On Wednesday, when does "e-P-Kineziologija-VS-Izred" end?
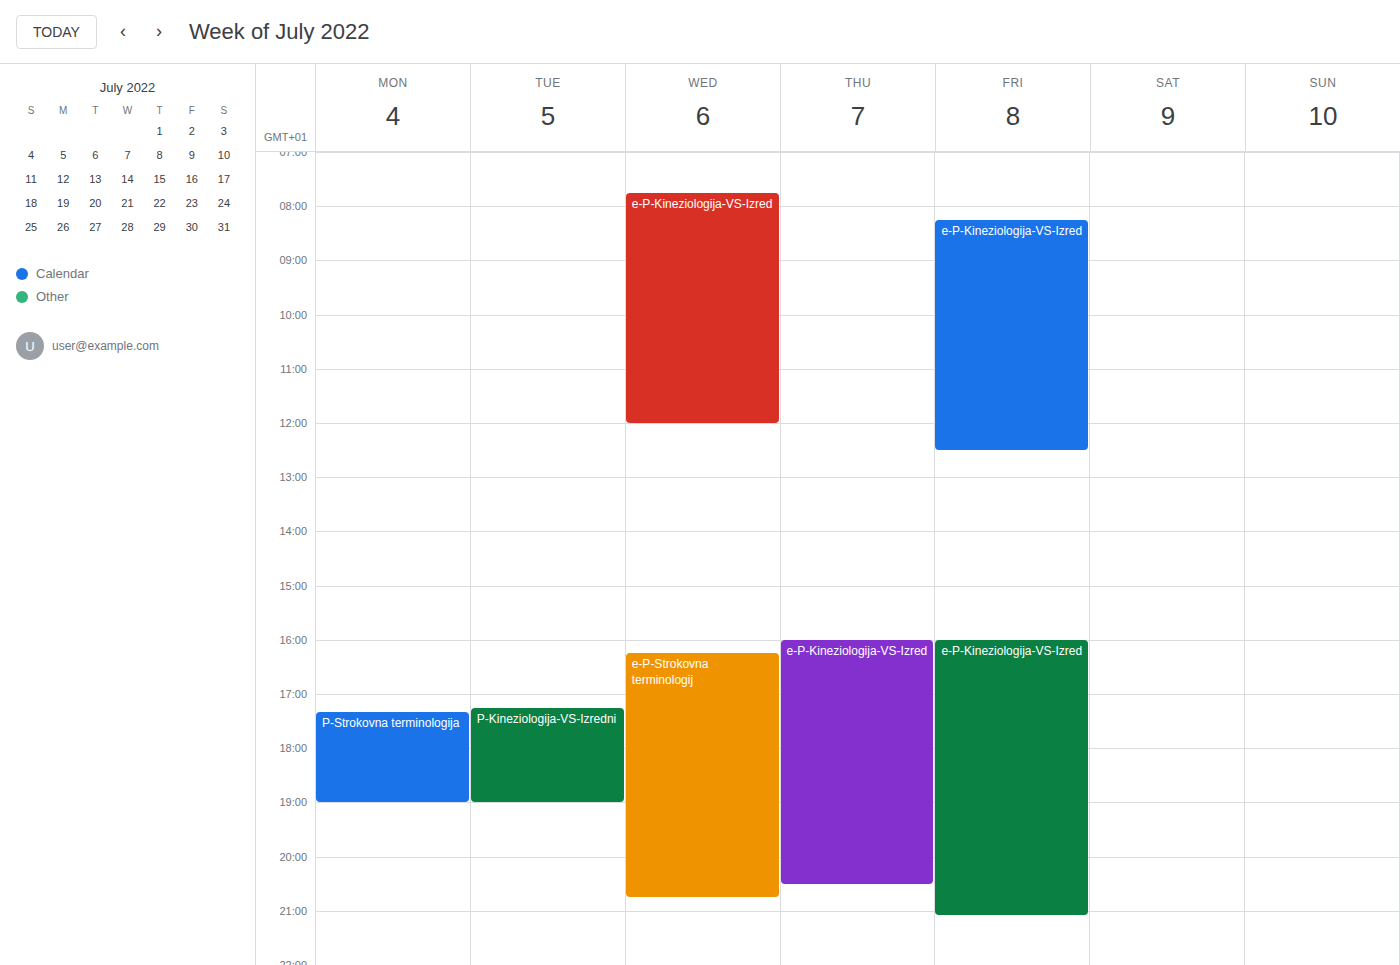
12:00 PM